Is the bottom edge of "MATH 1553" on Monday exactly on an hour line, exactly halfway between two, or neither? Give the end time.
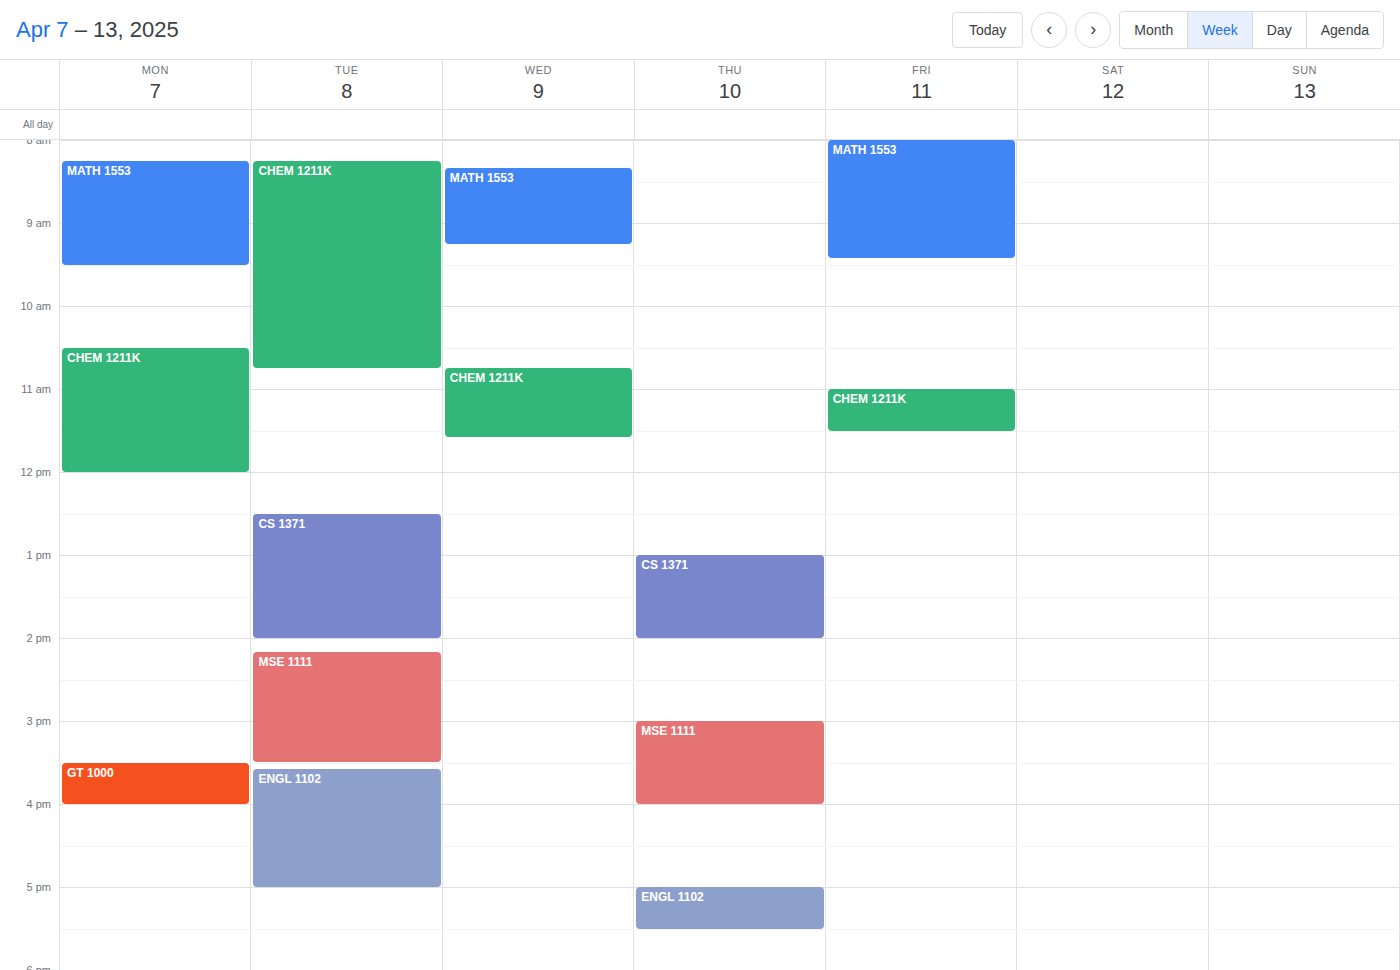
9:30 AM -- halfway between the 9 AM and 10 AM lines.